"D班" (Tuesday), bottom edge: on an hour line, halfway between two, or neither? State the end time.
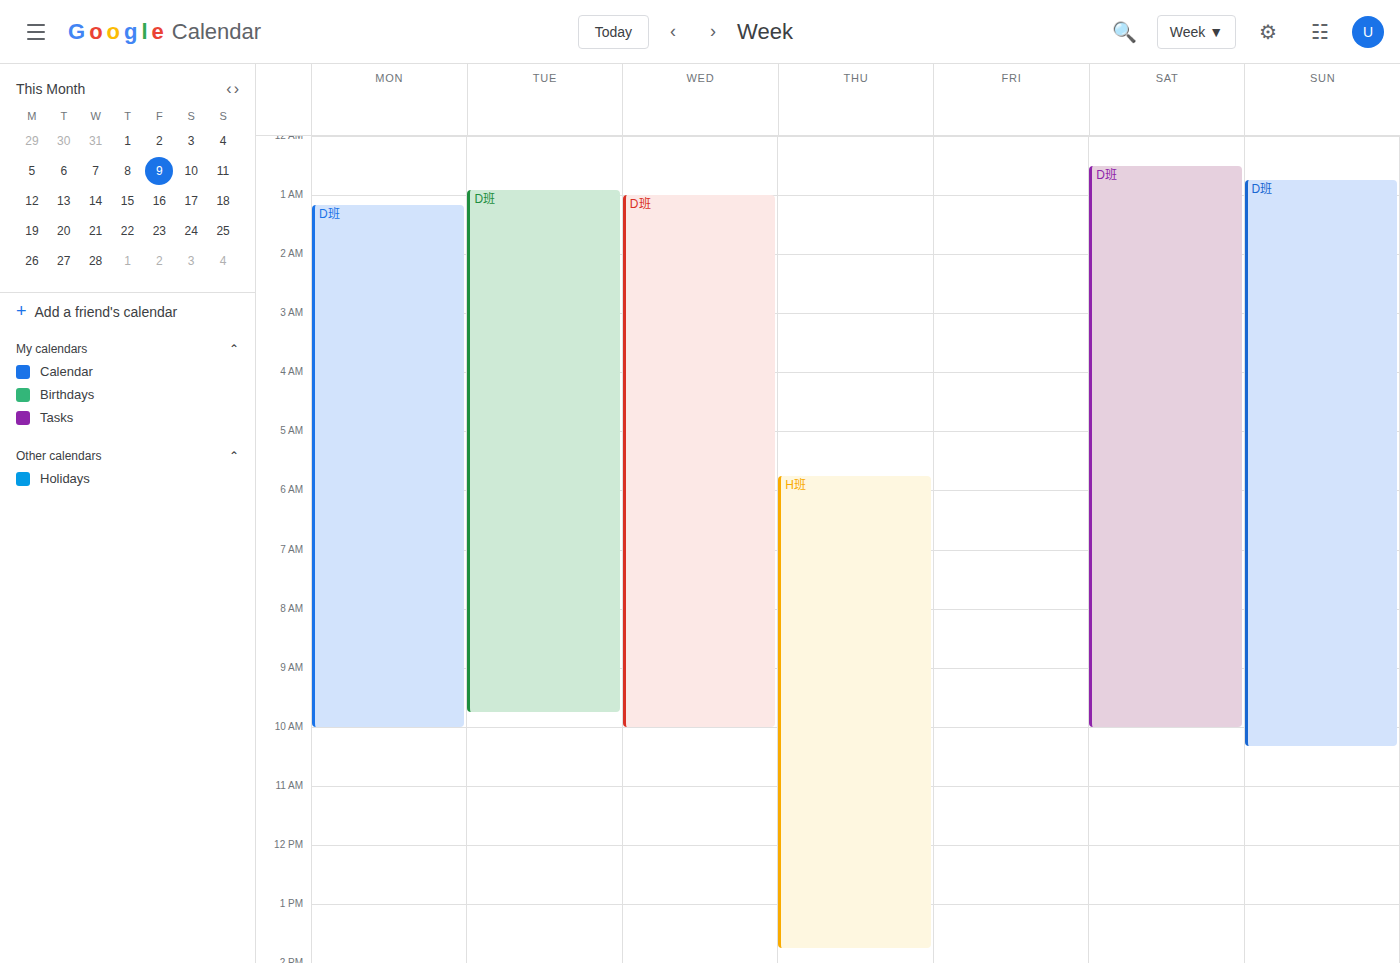
09:45 -- neither: three quarters of the way from the 09:00 line to the 10:00 line.